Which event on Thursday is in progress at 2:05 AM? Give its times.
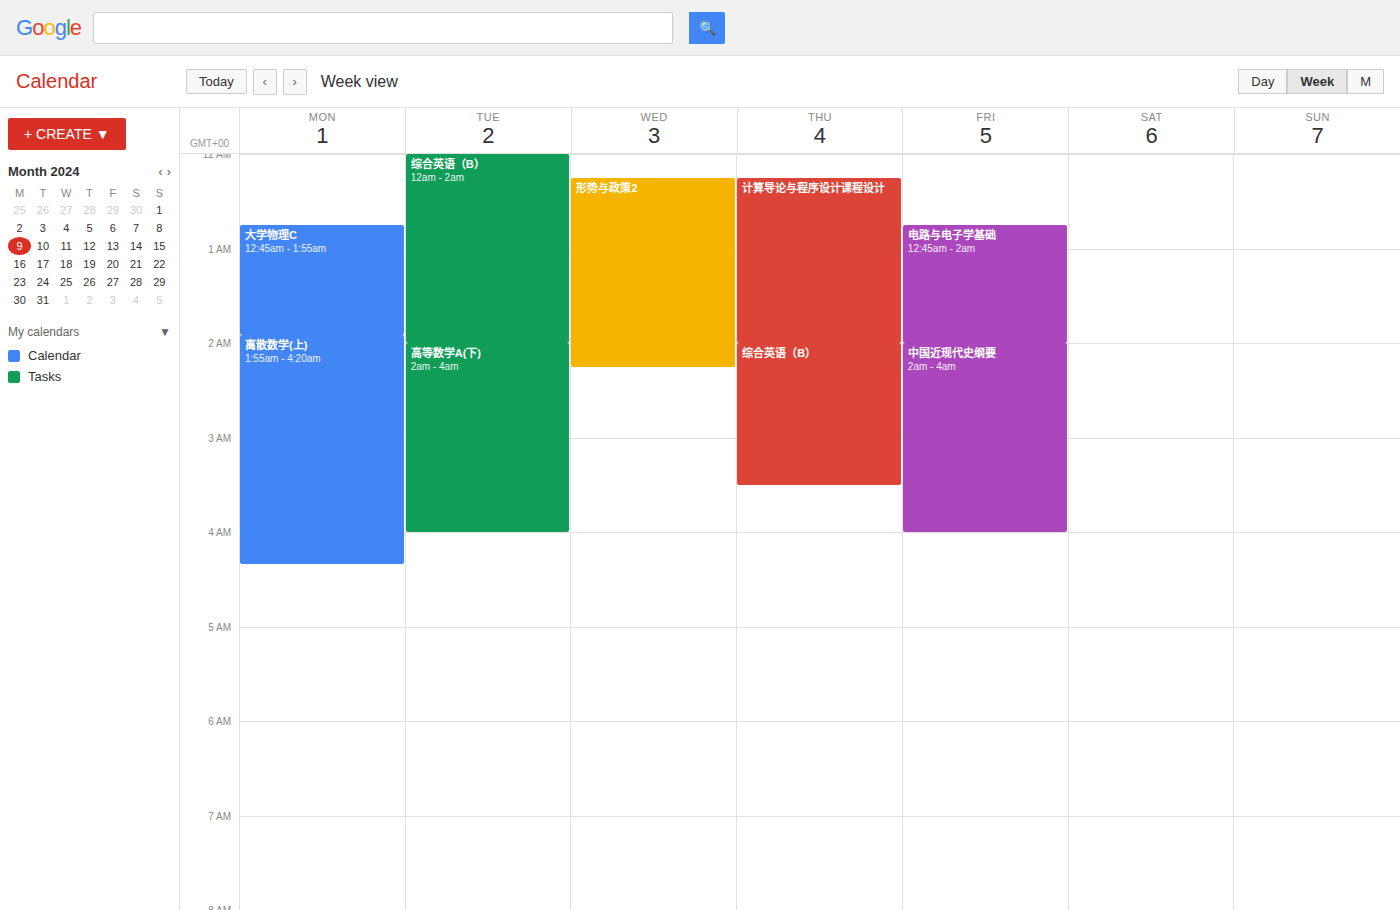
"综合英语（B）", 2:00 AM to 3:30 AM